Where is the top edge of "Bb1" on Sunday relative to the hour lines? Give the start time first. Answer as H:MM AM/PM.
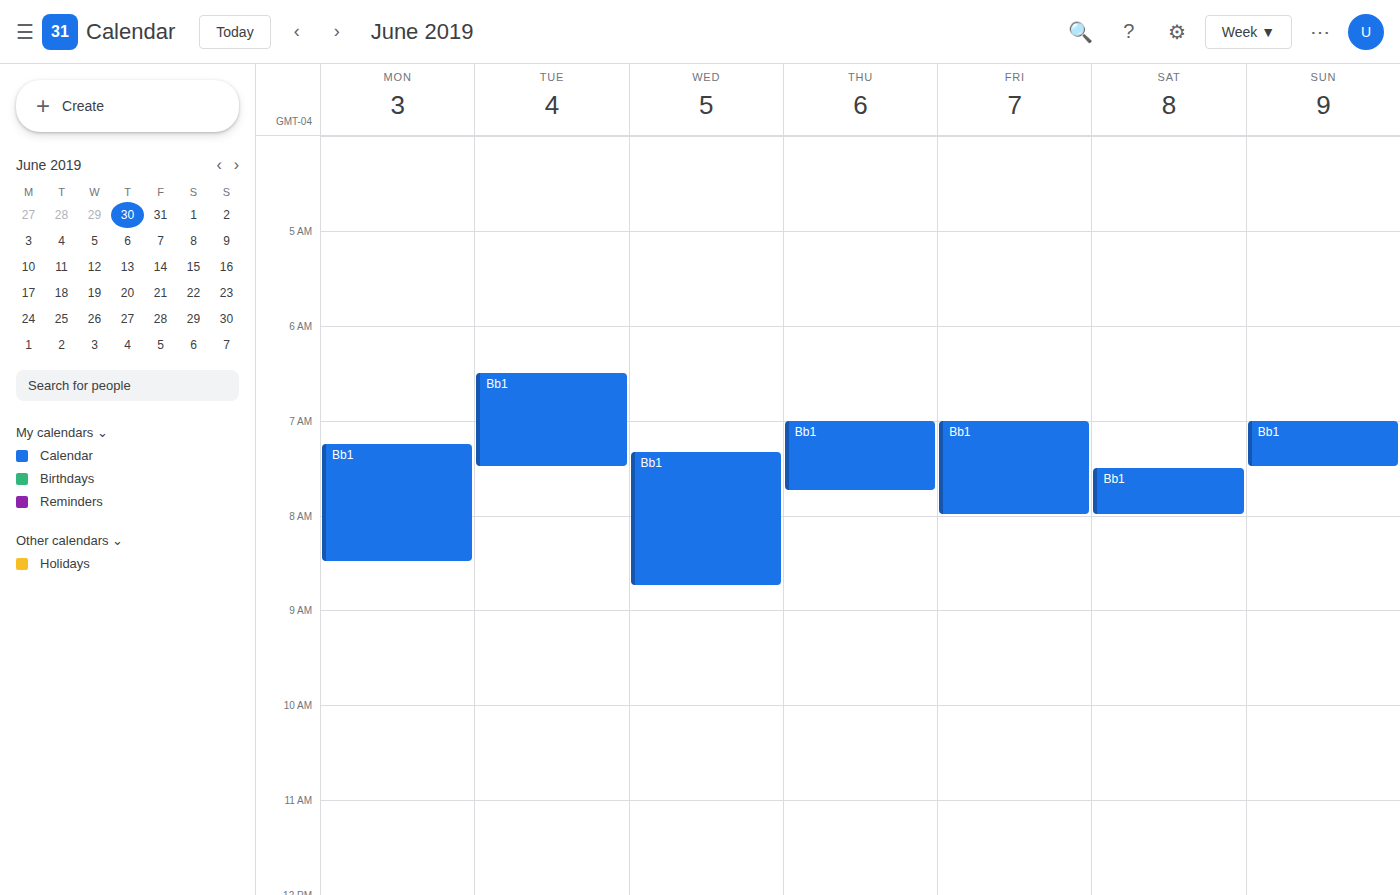
7:00 AM -- exactly on the 7 AM line.